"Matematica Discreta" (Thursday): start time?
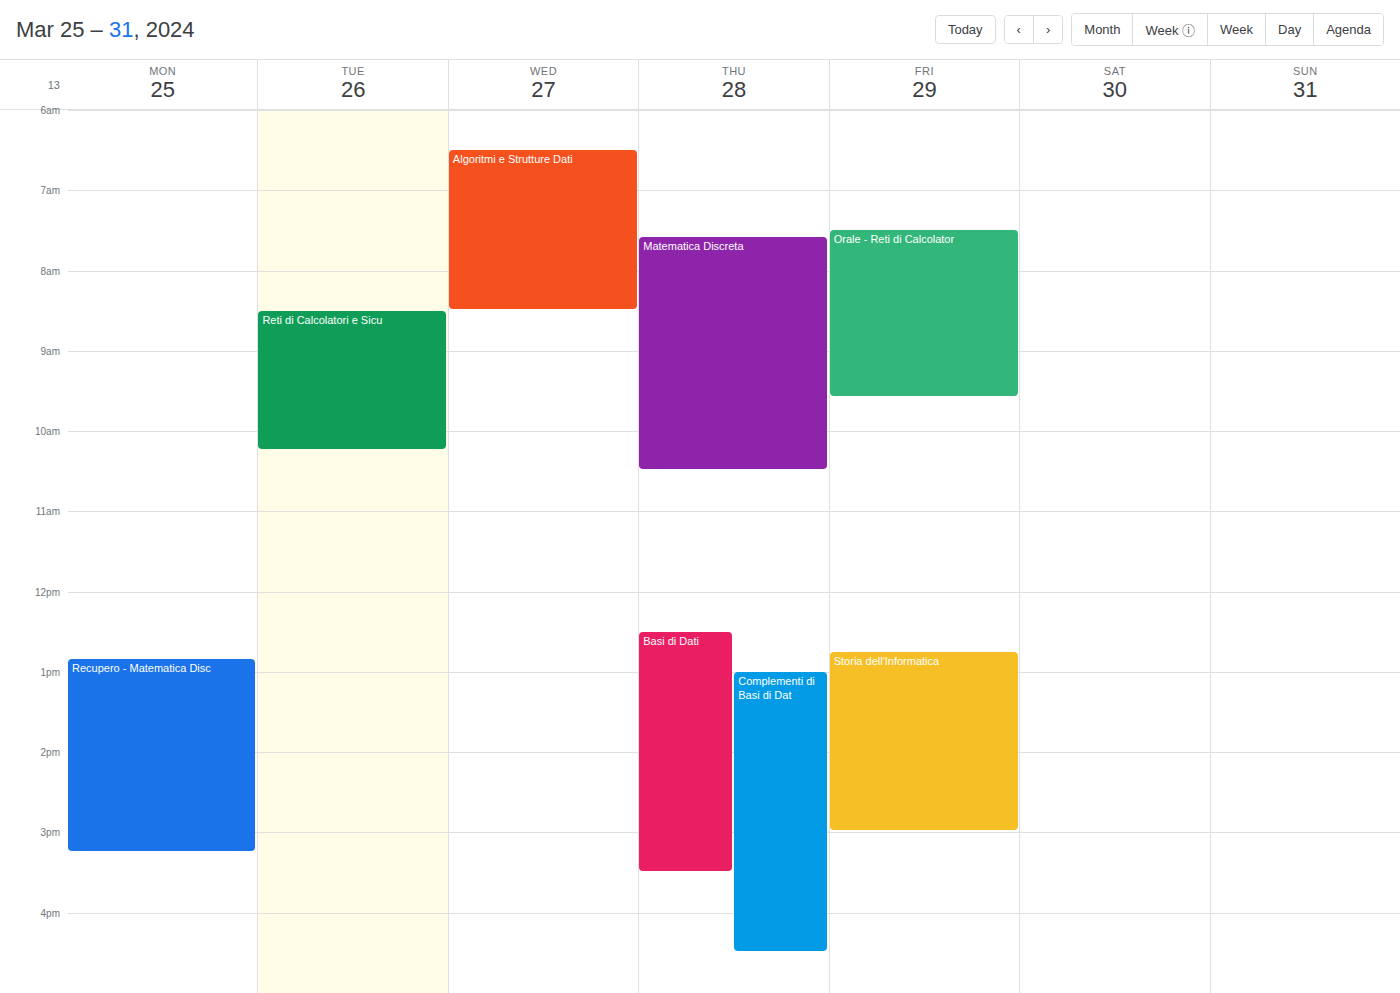
07:35